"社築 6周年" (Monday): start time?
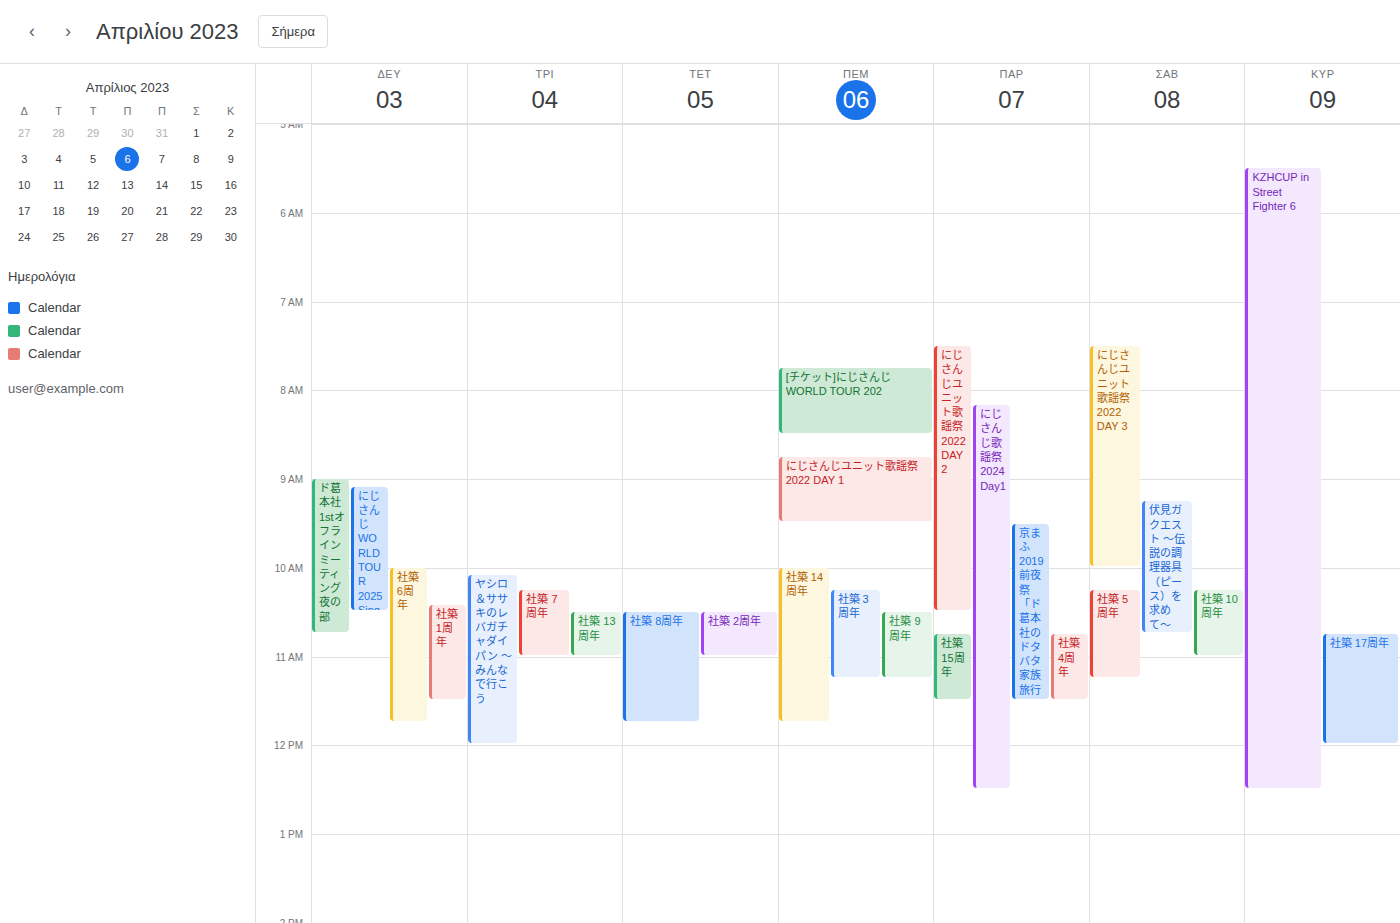
10:00 AM